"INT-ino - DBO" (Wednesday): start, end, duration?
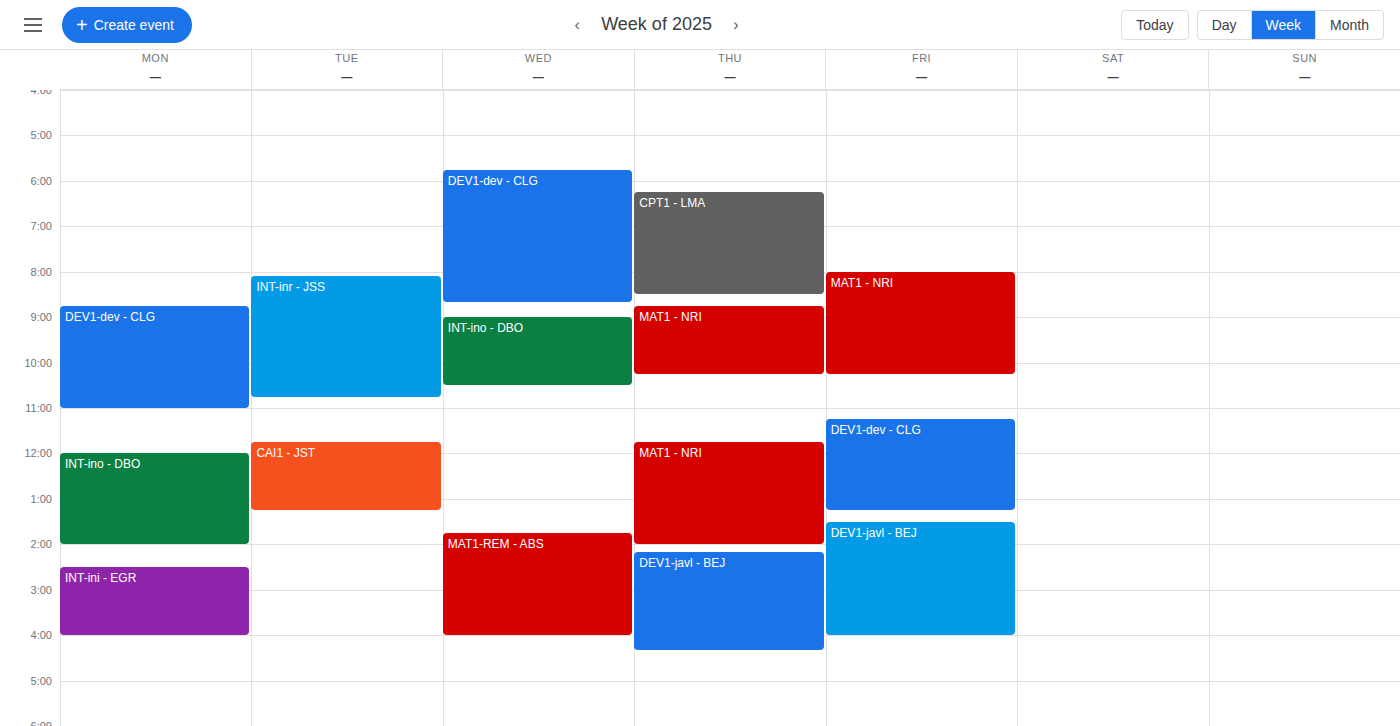
9:00 AM to 10:30 AM, 1 hour 30 minutes